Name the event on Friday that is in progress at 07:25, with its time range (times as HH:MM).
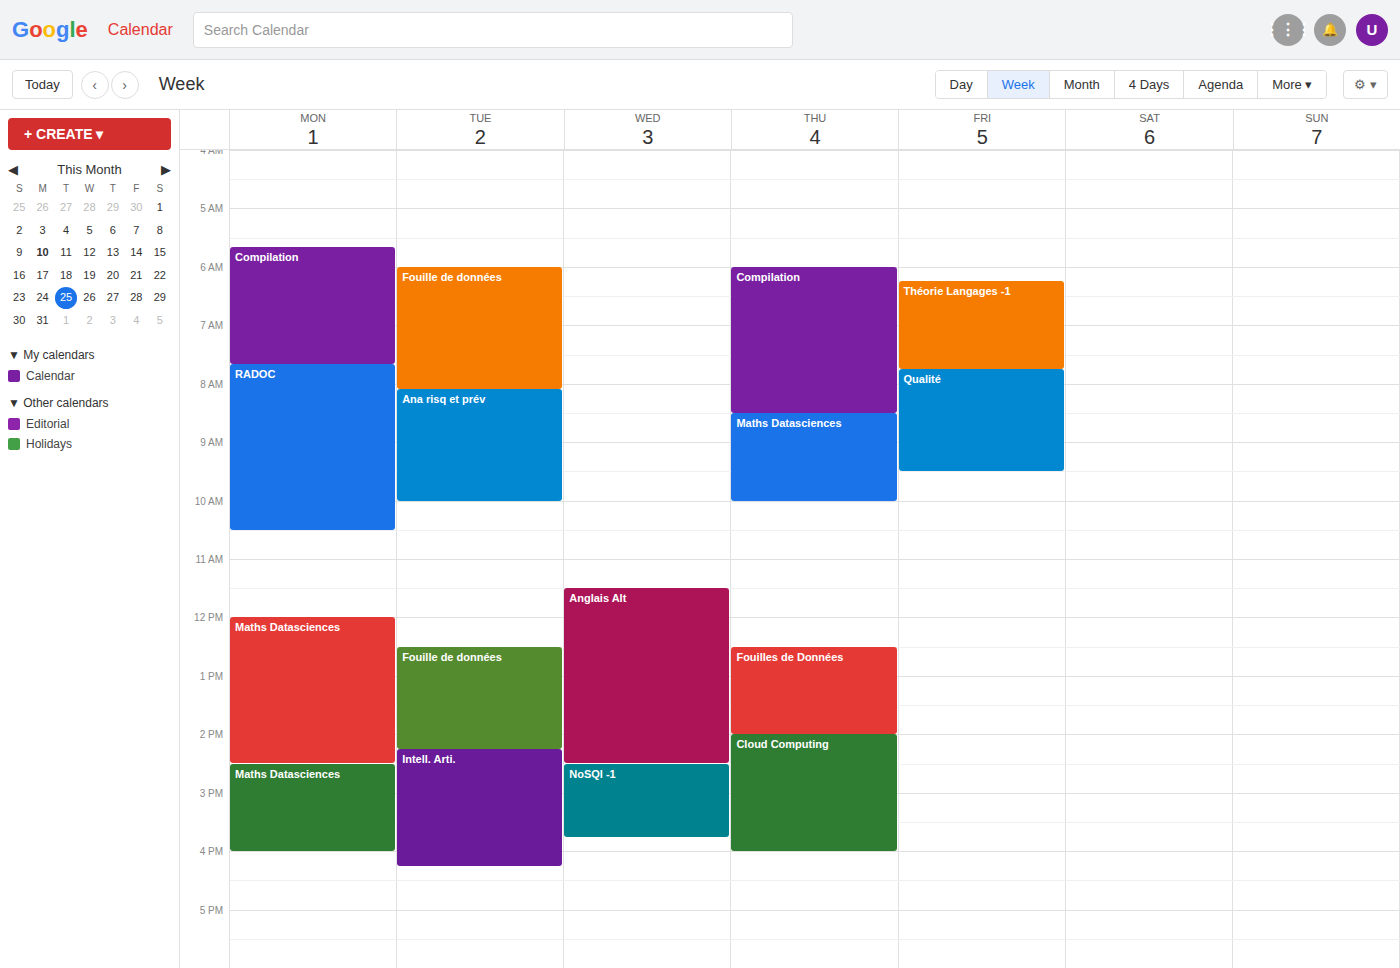
"Théorie Langages -1", 06:15 to 07:45